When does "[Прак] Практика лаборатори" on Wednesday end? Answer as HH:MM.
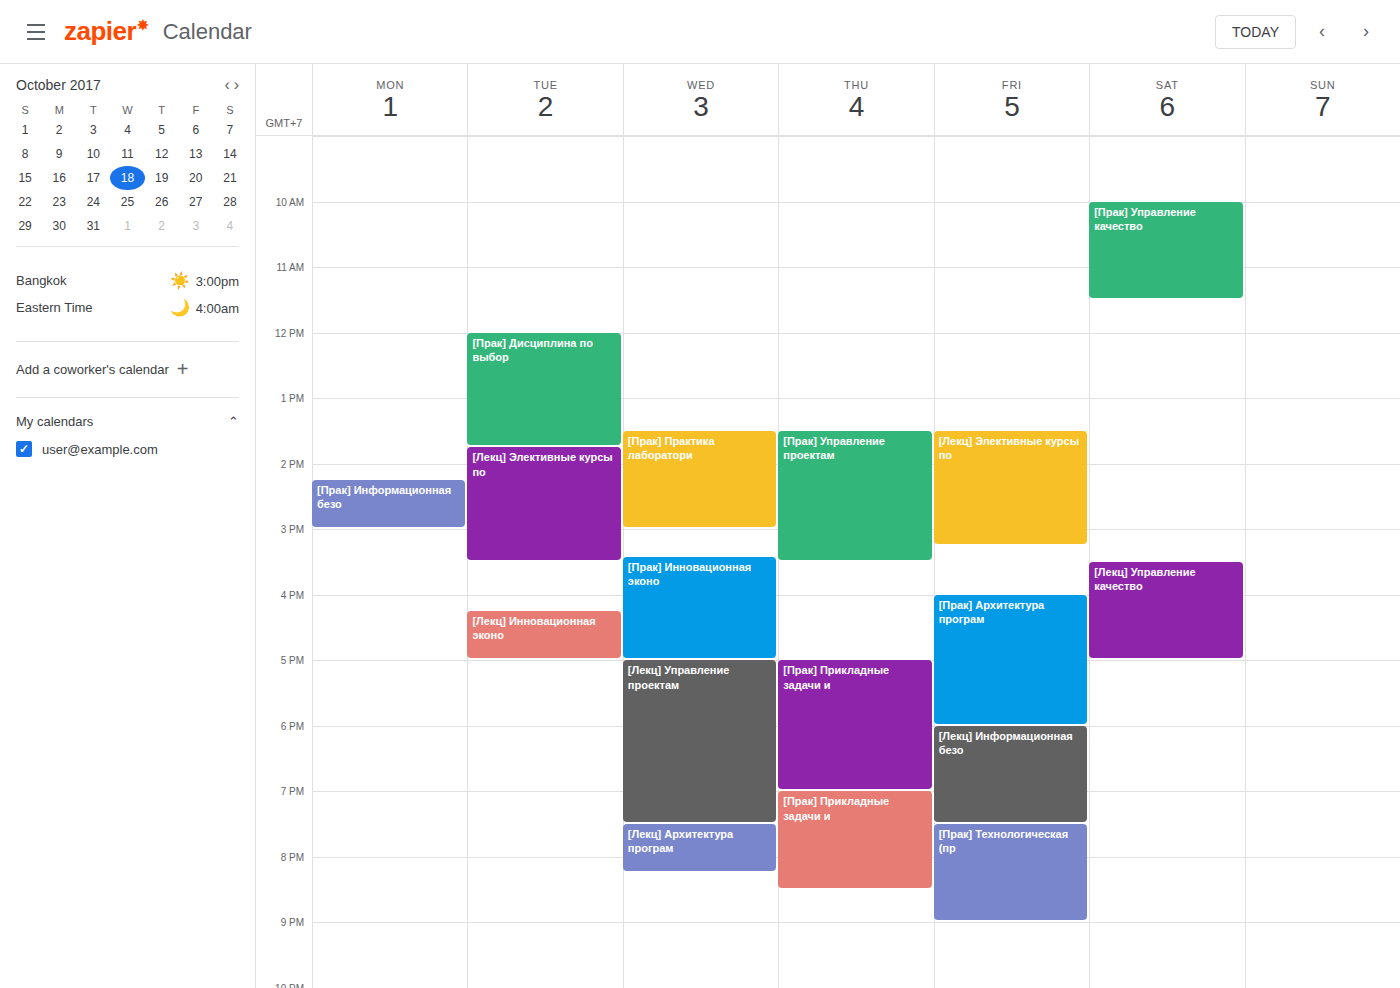
15:00